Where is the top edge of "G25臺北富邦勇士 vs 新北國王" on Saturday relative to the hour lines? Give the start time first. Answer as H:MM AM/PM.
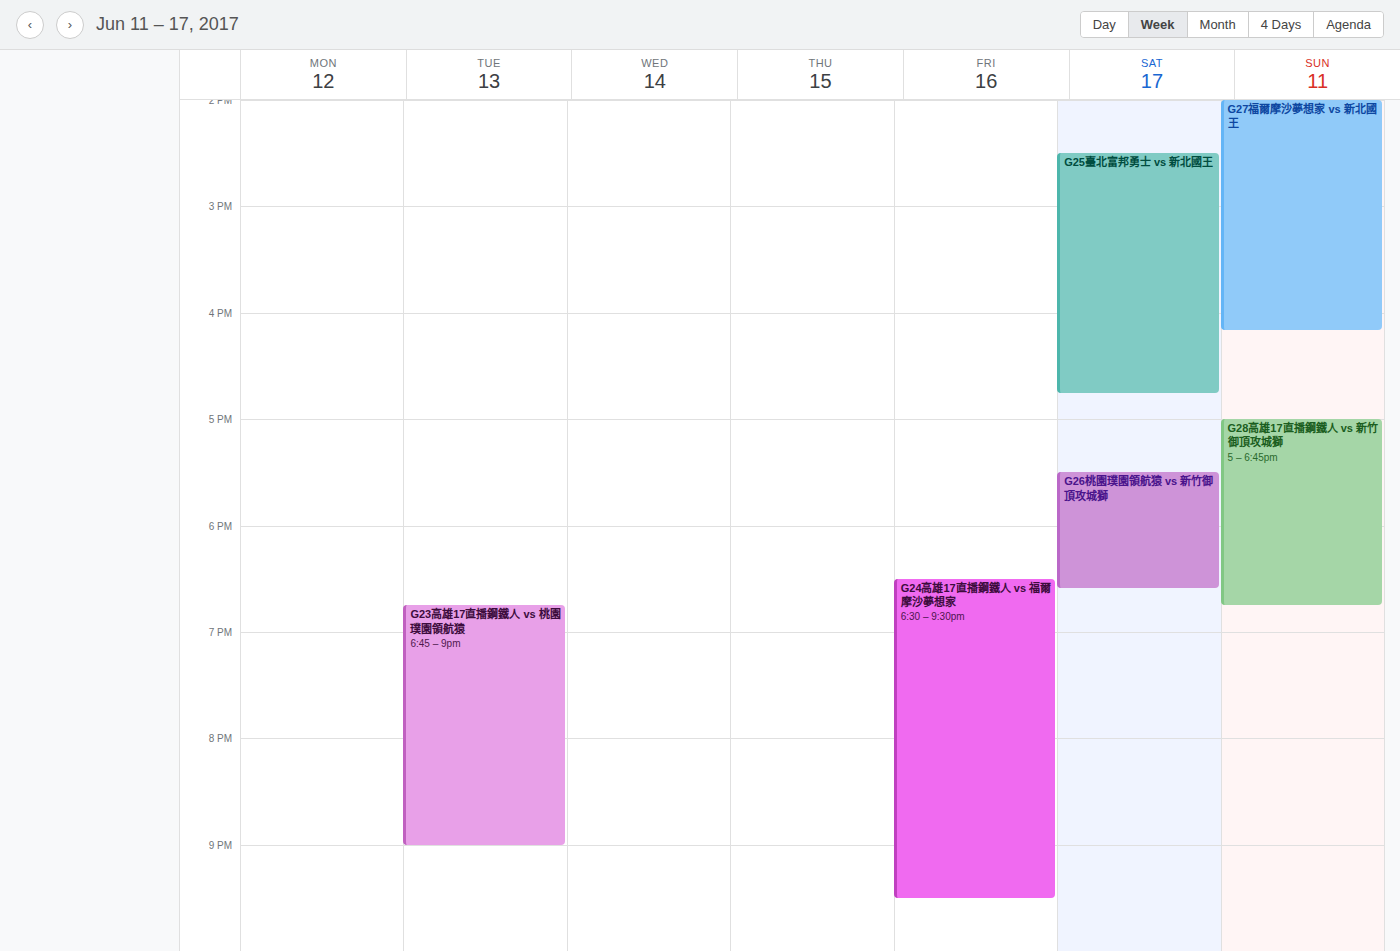
2:30 PM -- halfway between the 2 PM and 3 PM lines.